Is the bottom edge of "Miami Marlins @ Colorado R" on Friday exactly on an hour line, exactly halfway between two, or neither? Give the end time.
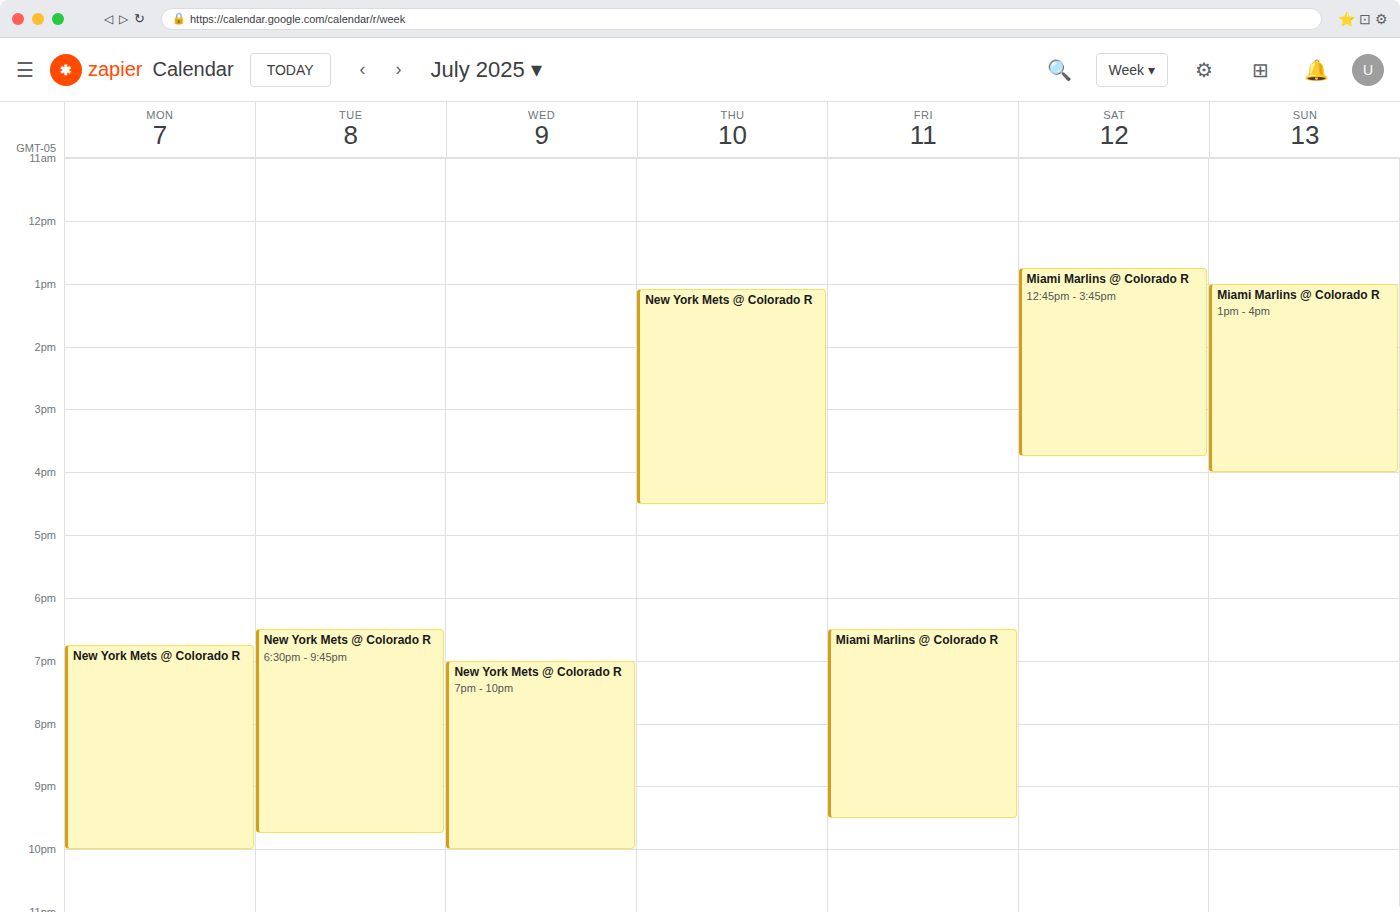
9:30 PM -- halfway between the 9 PM and 10 PM lines.